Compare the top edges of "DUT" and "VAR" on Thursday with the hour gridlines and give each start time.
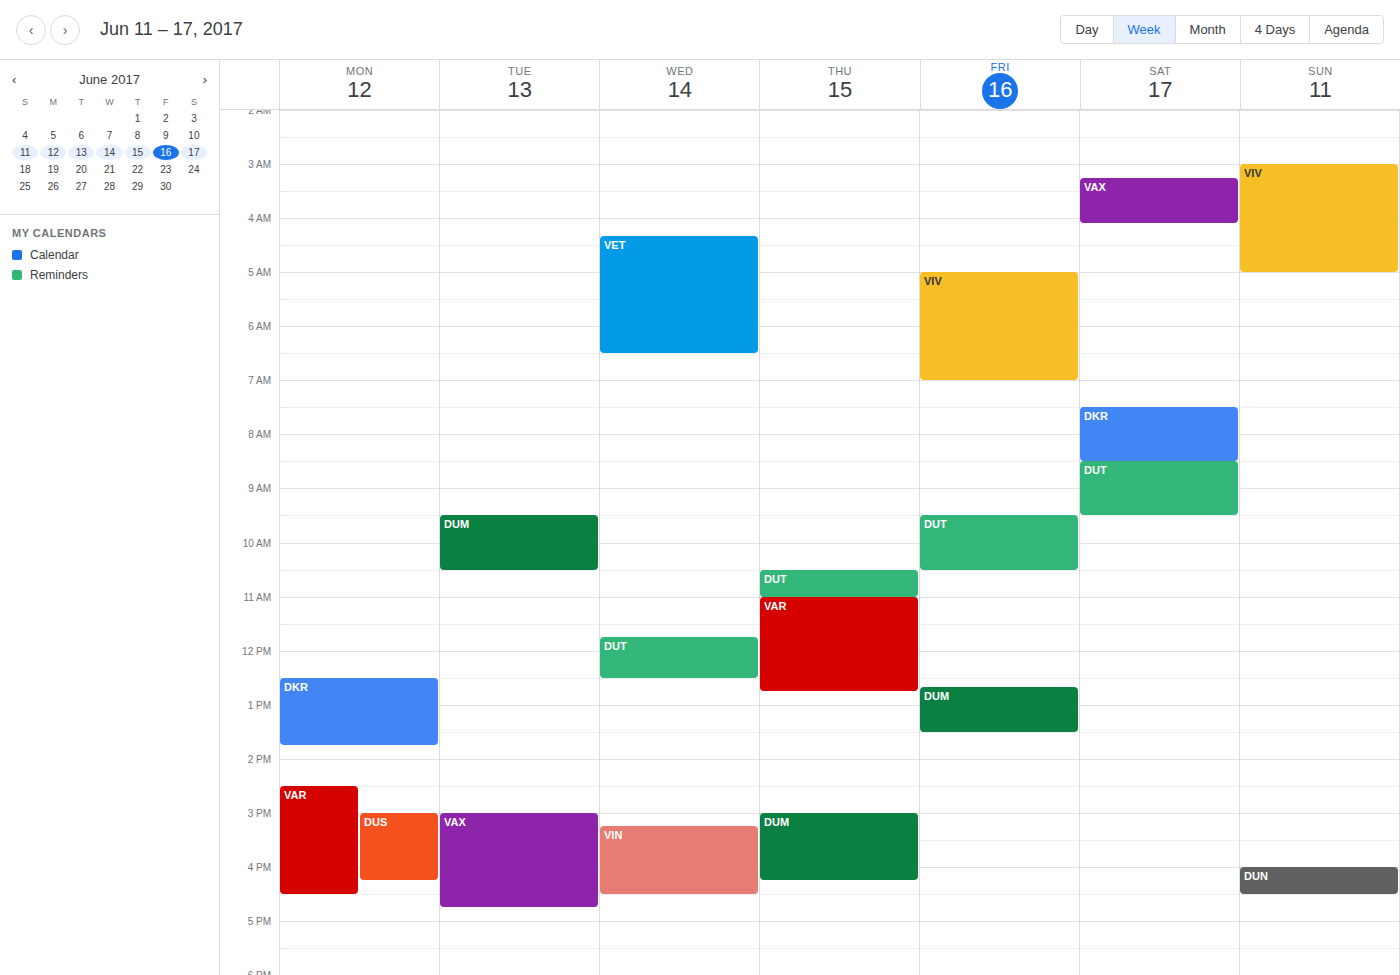
"DUT": 10:30 AM, halfway between the 10 AM and 11 AM lines. "VAR": 11:00 AM, exactly on the 11 AM line.